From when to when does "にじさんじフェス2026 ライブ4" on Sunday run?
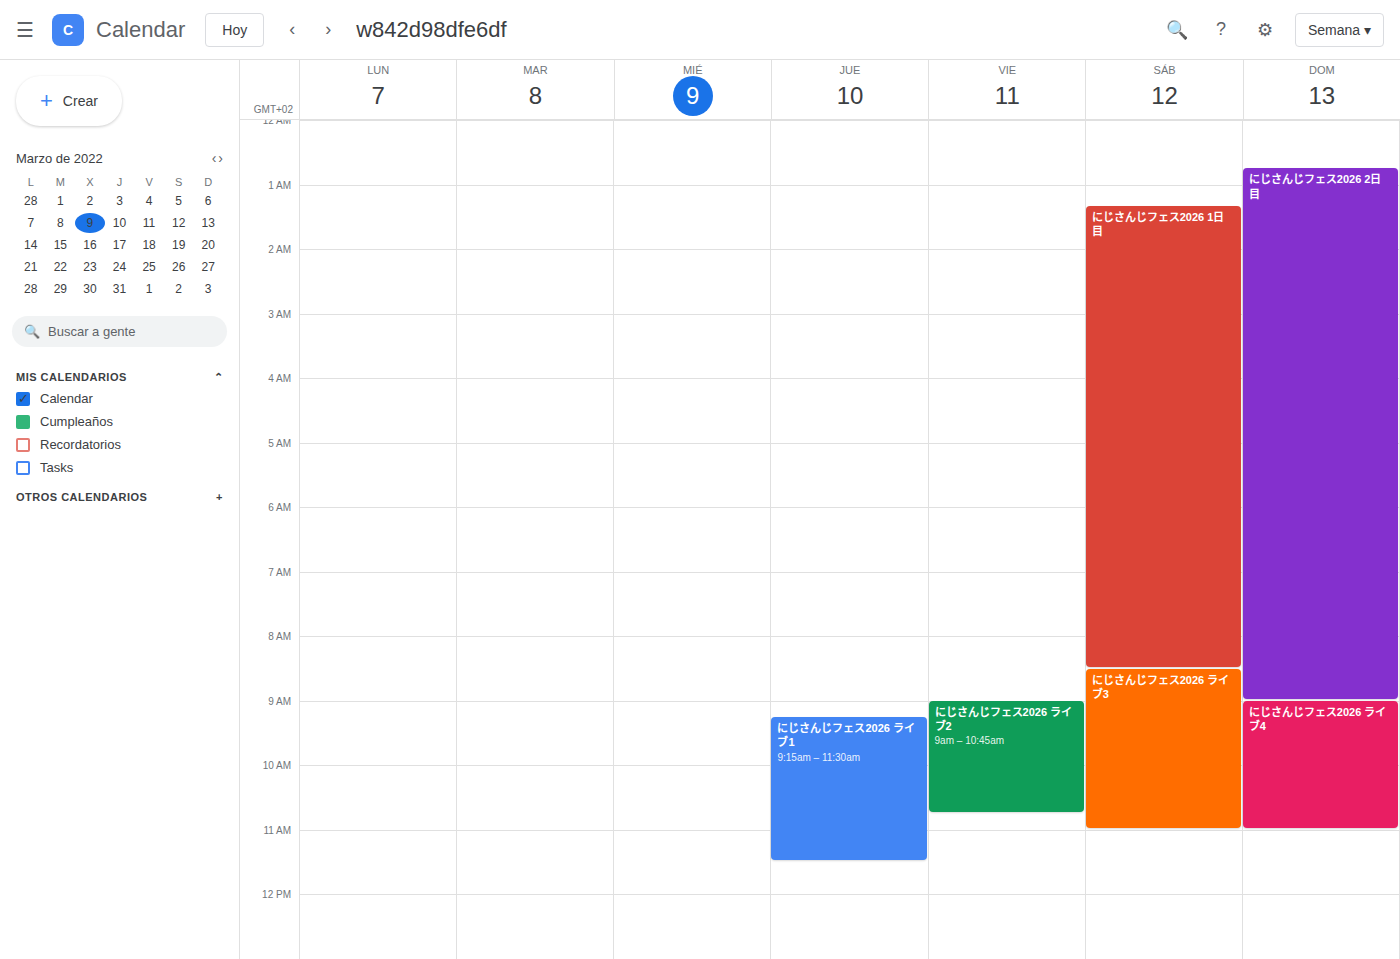
9:00 AM to 11:00 AM